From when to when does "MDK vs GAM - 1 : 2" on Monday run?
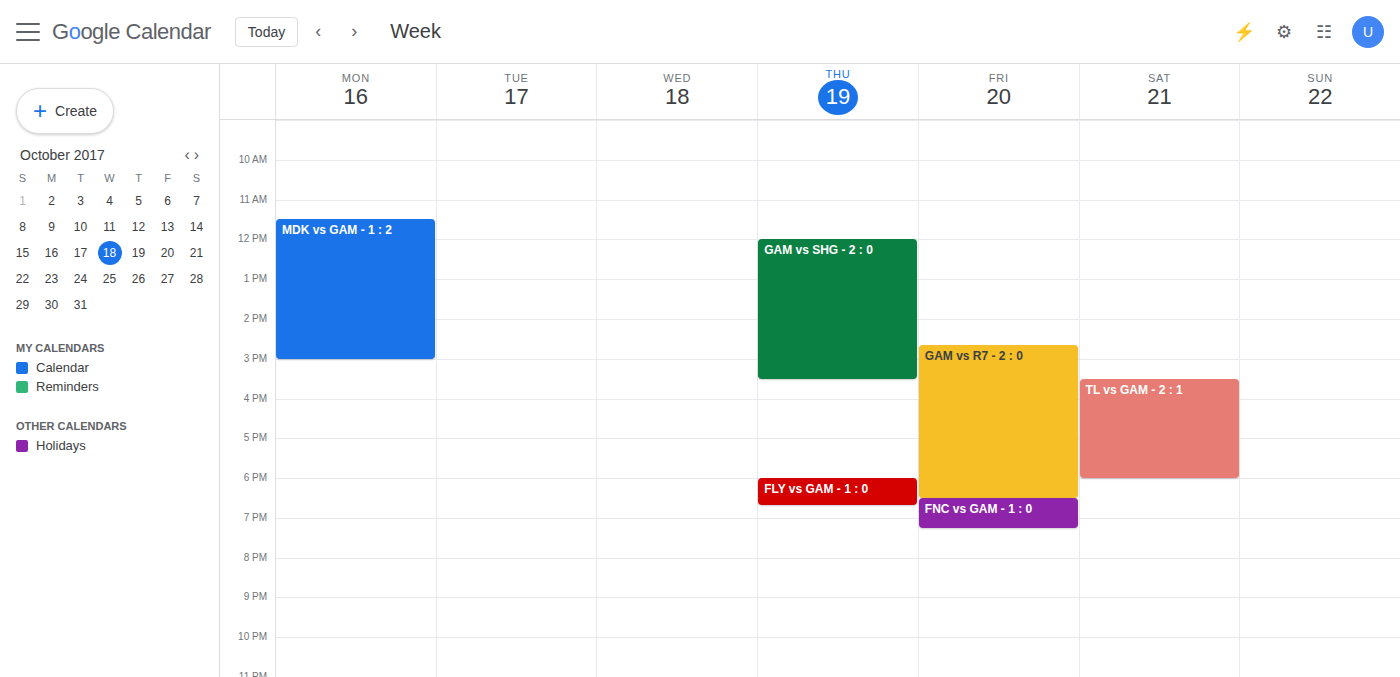
11:30 AM to 3:00 PM